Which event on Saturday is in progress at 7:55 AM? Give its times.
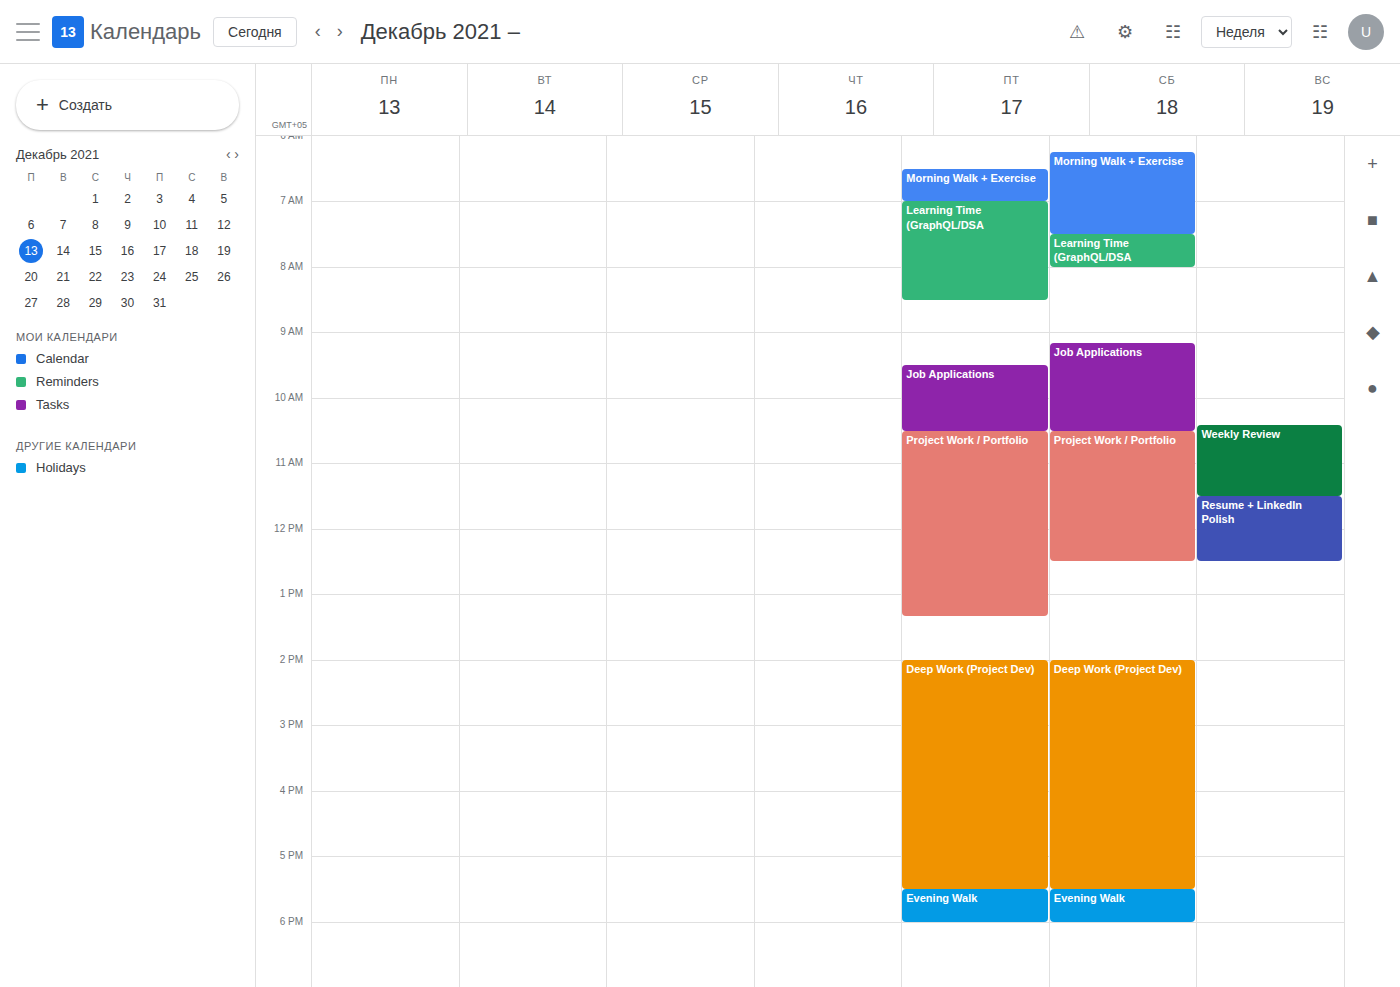
"Learning Time (GraphQL/DSA", 7:30 AM to 8:00 AM